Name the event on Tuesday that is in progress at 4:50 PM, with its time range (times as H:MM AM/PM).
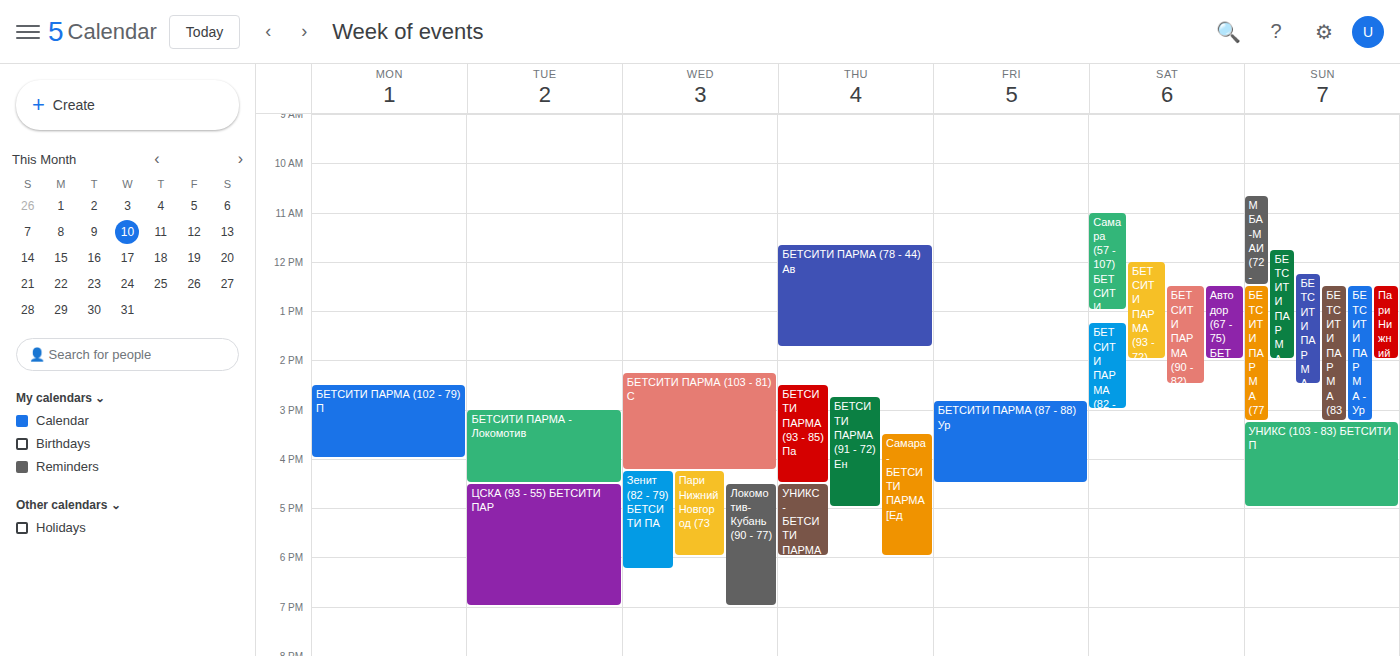
"ЦСКА (93 - 55) БЕТСИТИ ПАР", 4:30 PM to 7:00 PM